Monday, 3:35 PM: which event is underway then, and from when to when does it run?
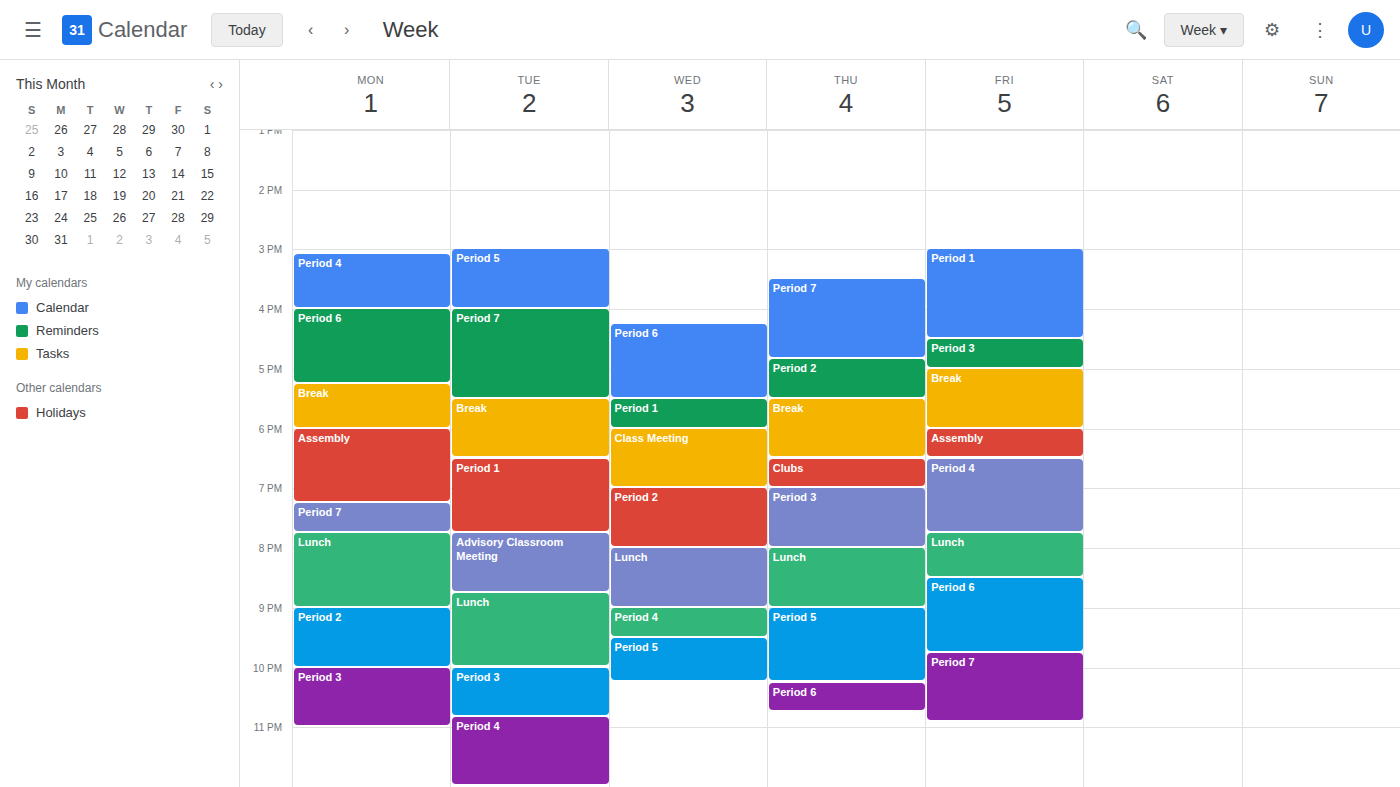
"Period 4", 3:05 PM to 4:00 PM